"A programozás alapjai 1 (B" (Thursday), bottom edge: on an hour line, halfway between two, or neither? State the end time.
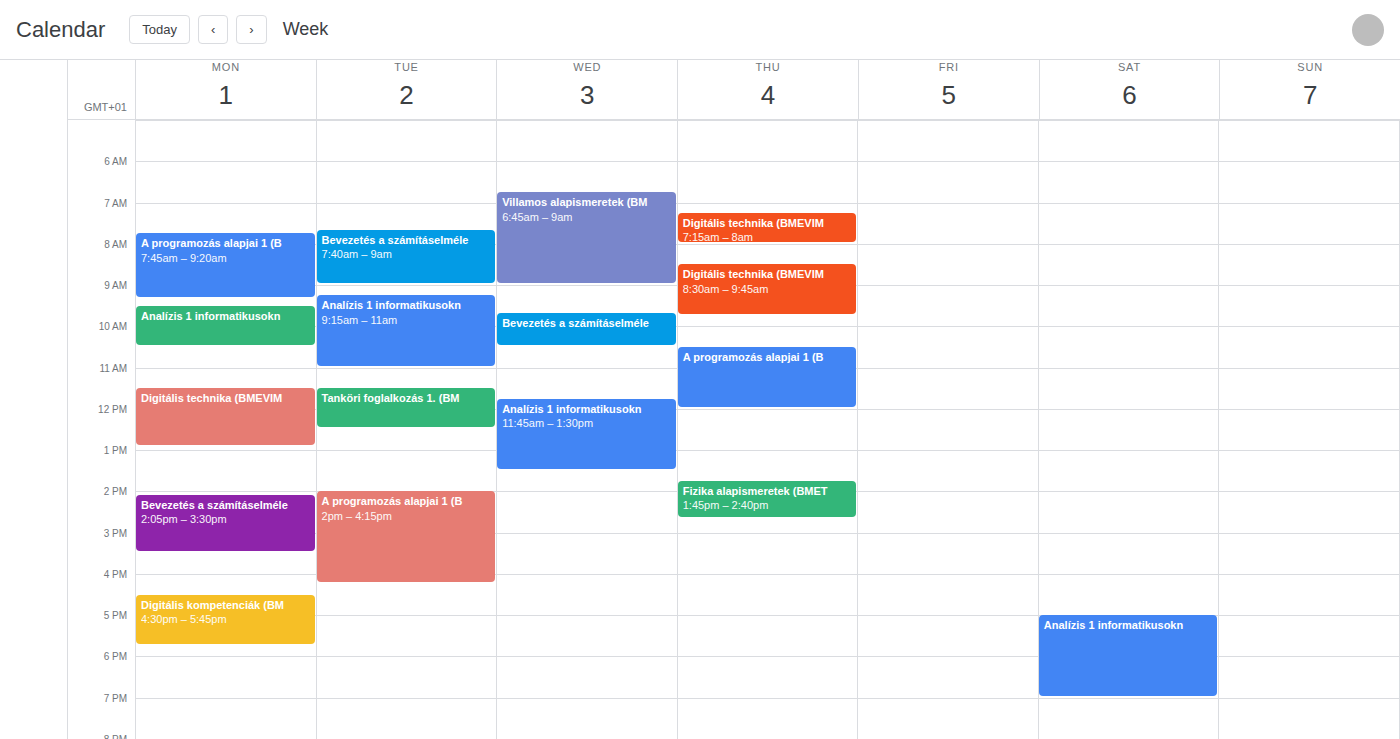
12:00 PM -- exactly on the 12 PM line.